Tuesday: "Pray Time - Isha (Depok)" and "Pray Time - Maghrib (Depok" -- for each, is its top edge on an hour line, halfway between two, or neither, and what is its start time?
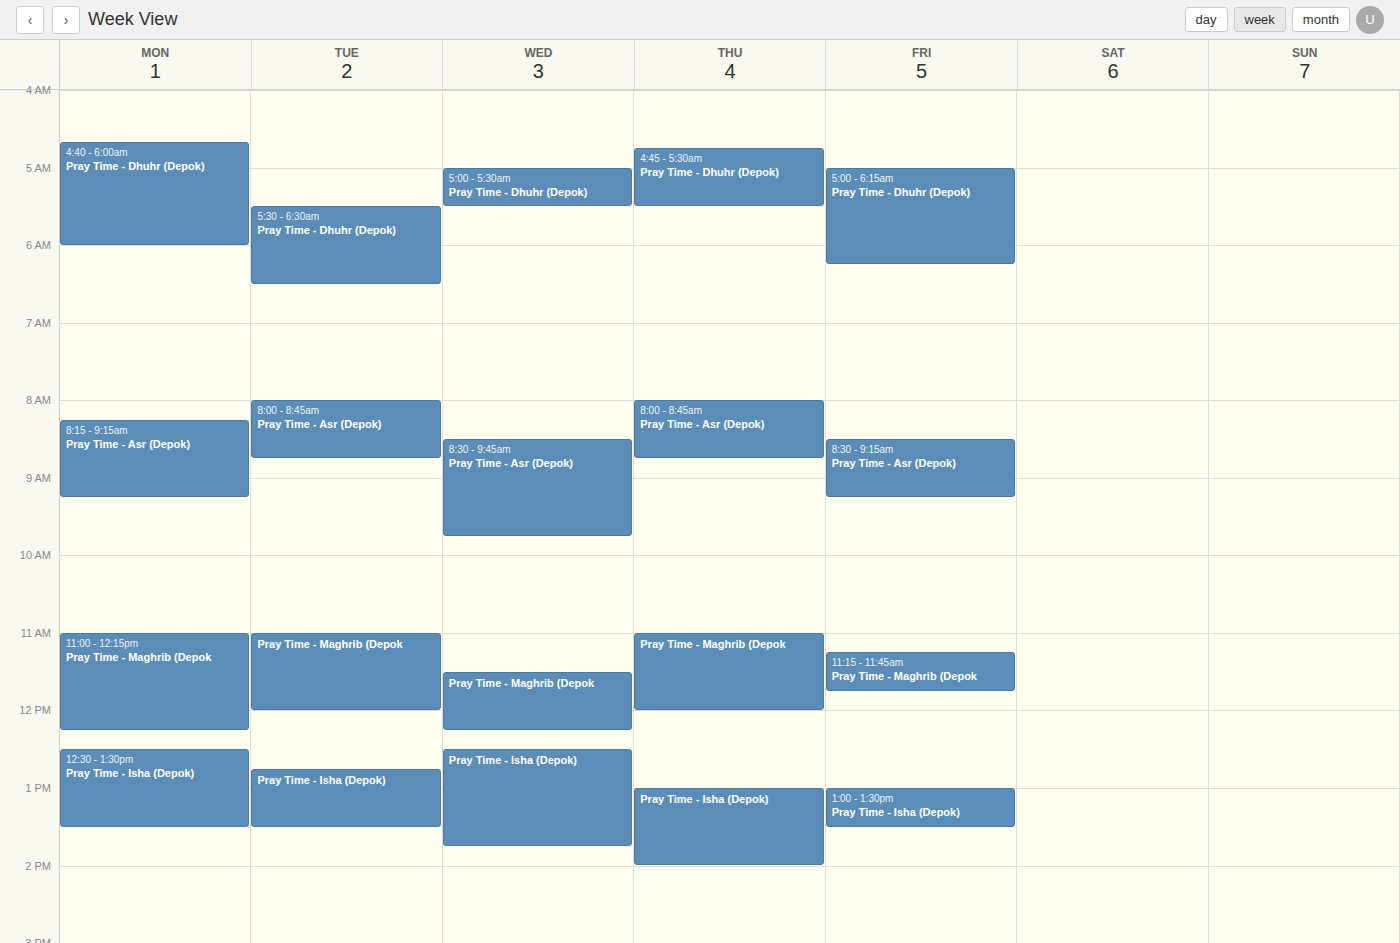
"Pray Time - Isha (Depok)": 12:45, neither: three quarters of the way from the 12:00 line to the 13:00 line. "Pray Time - Maghrib (Depok": 11:00, exactly on the 11:00 line.